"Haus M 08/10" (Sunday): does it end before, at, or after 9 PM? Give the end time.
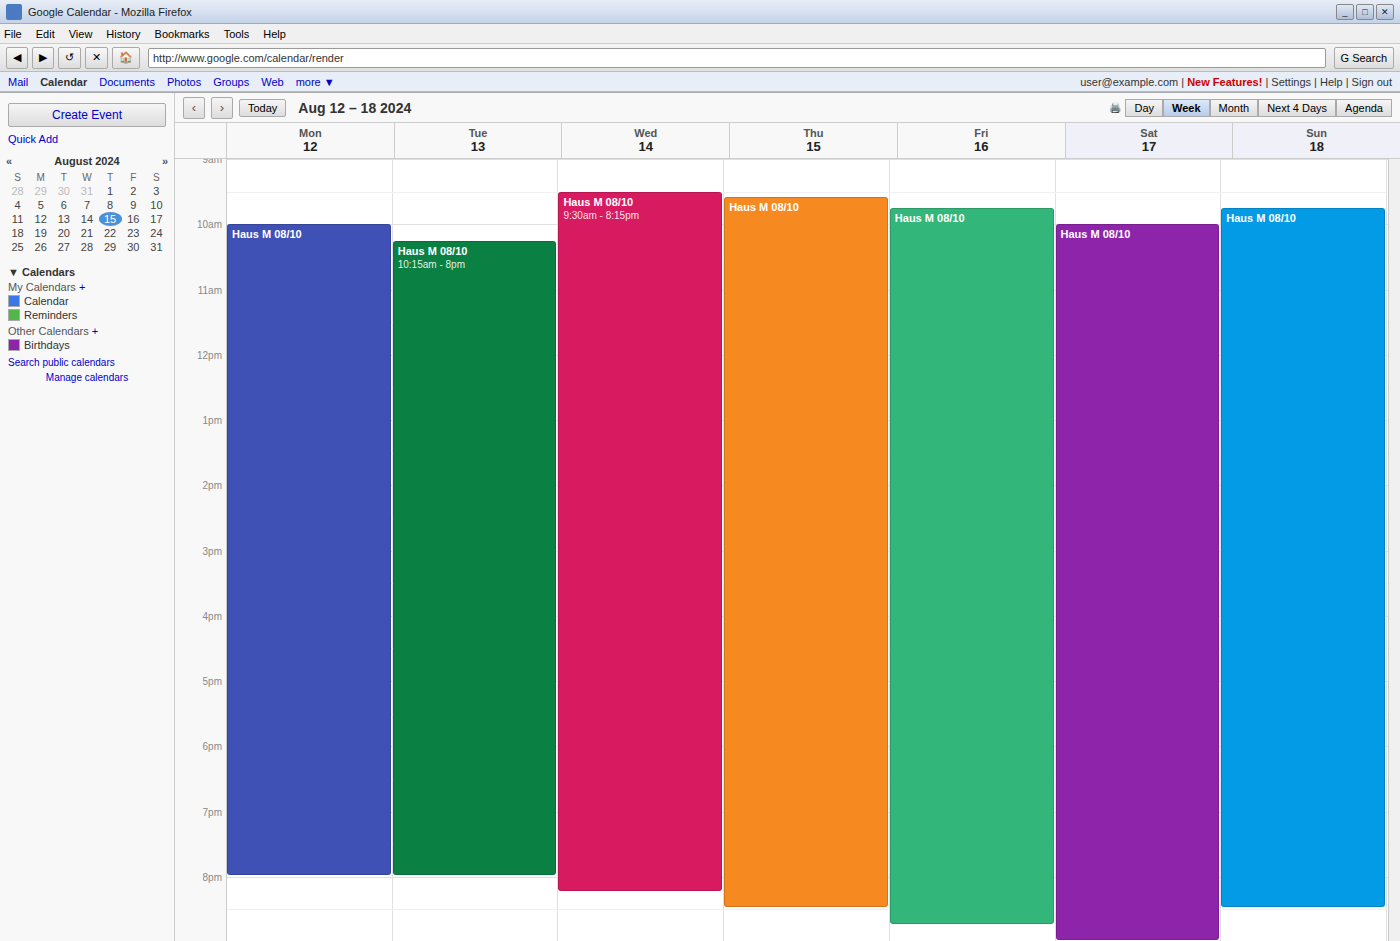
8:30 PM -- before 9 PM, 30 minutes above the 9 PM line.